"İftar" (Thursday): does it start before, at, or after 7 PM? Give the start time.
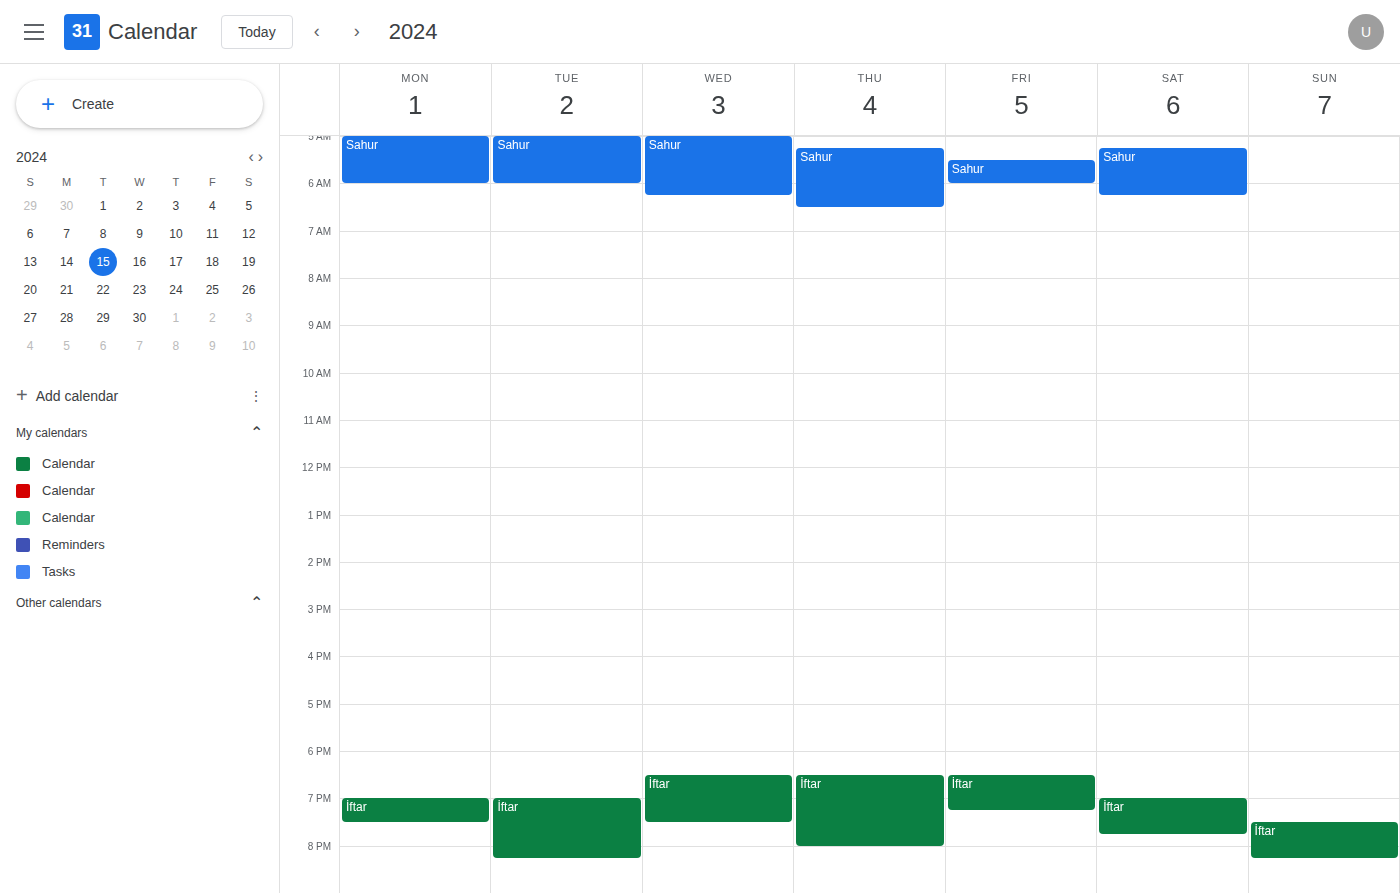
6:30 PM -- before 7 PM, 30 minutes above the 7 PM line.